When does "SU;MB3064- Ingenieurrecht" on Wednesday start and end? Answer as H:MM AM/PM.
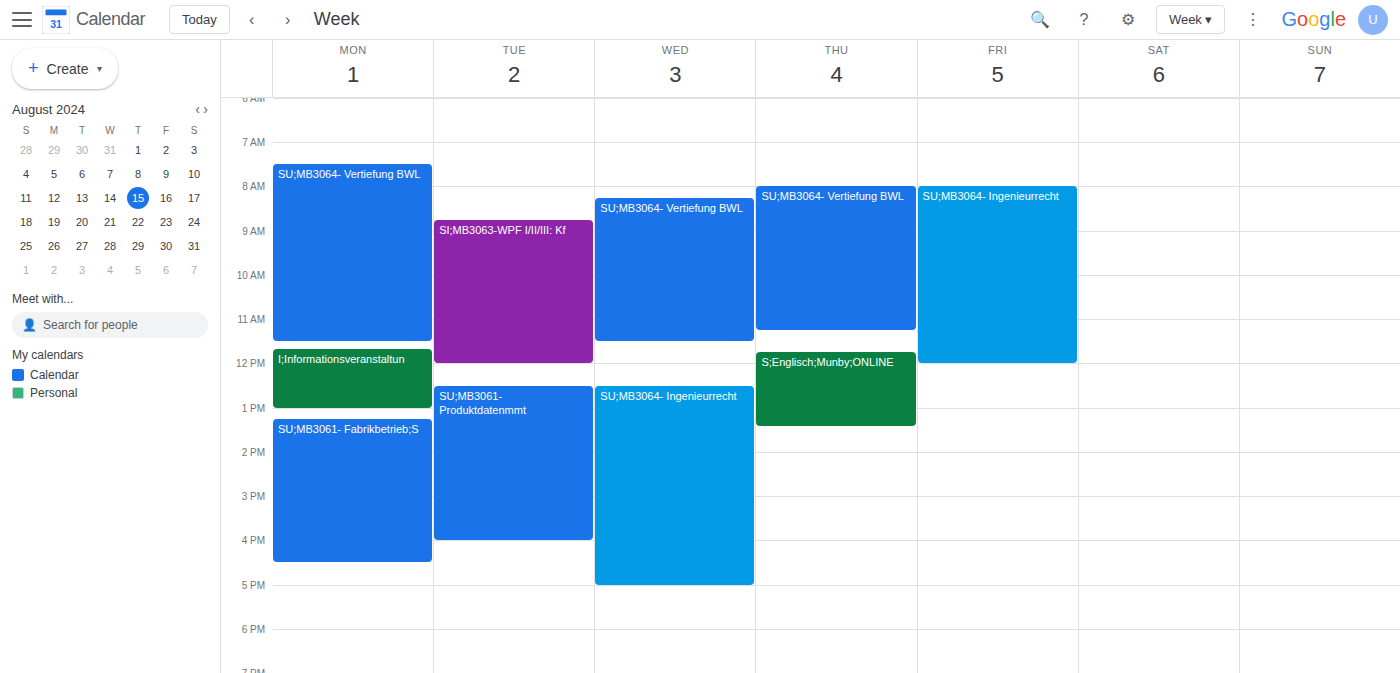
12:30 PM to 5:00 PM